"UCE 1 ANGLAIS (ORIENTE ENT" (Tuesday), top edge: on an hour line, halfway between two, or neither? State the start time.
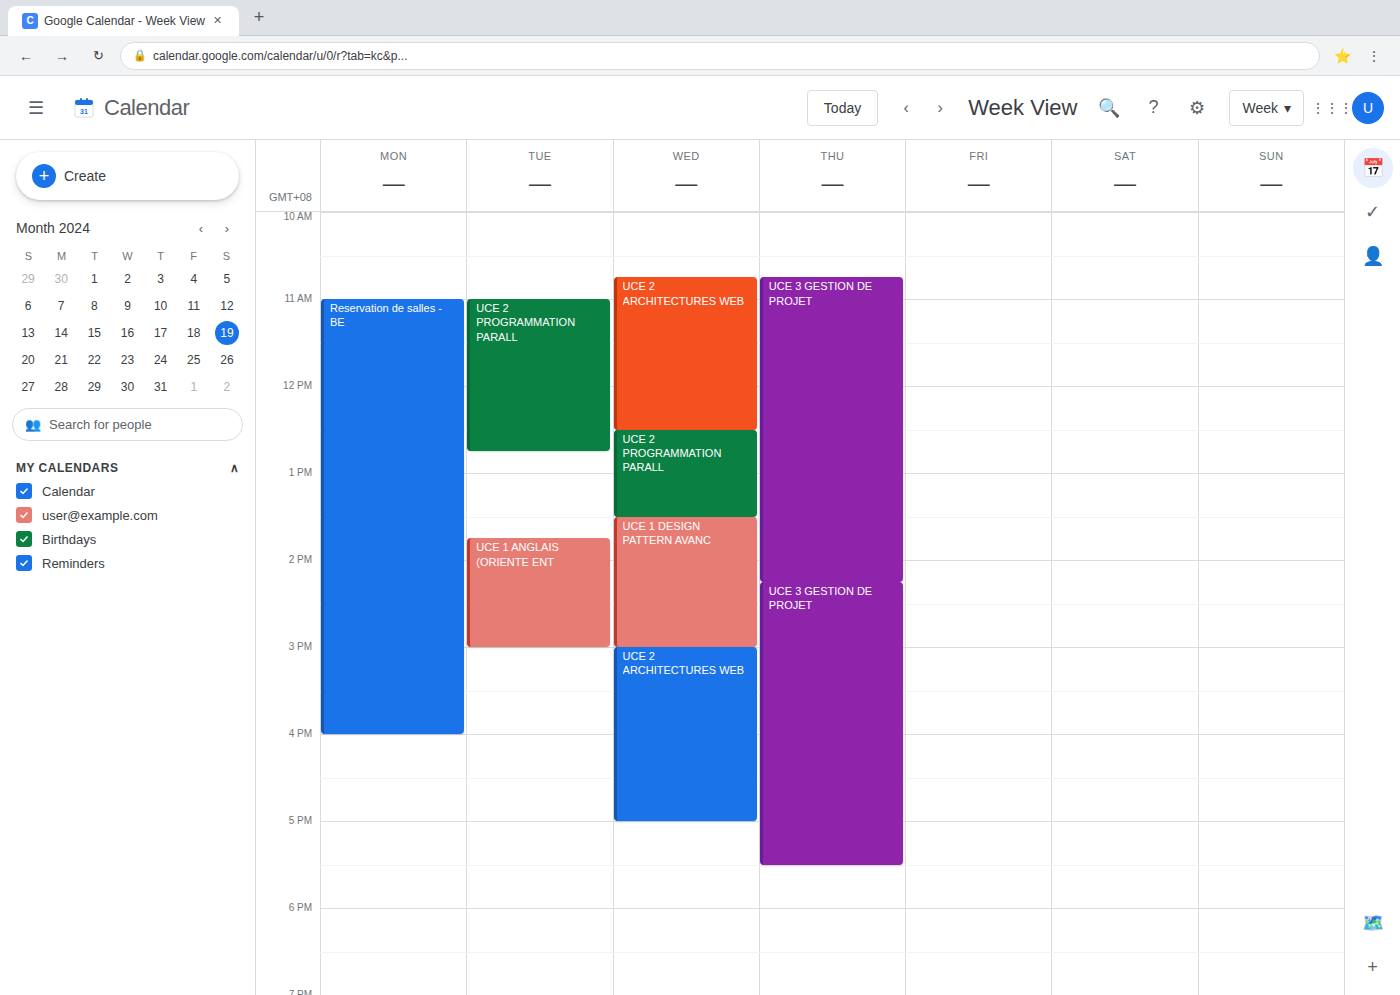
1:45 PM -- neither: three quarters of the way from the 1 PM line to the 2 PM line.